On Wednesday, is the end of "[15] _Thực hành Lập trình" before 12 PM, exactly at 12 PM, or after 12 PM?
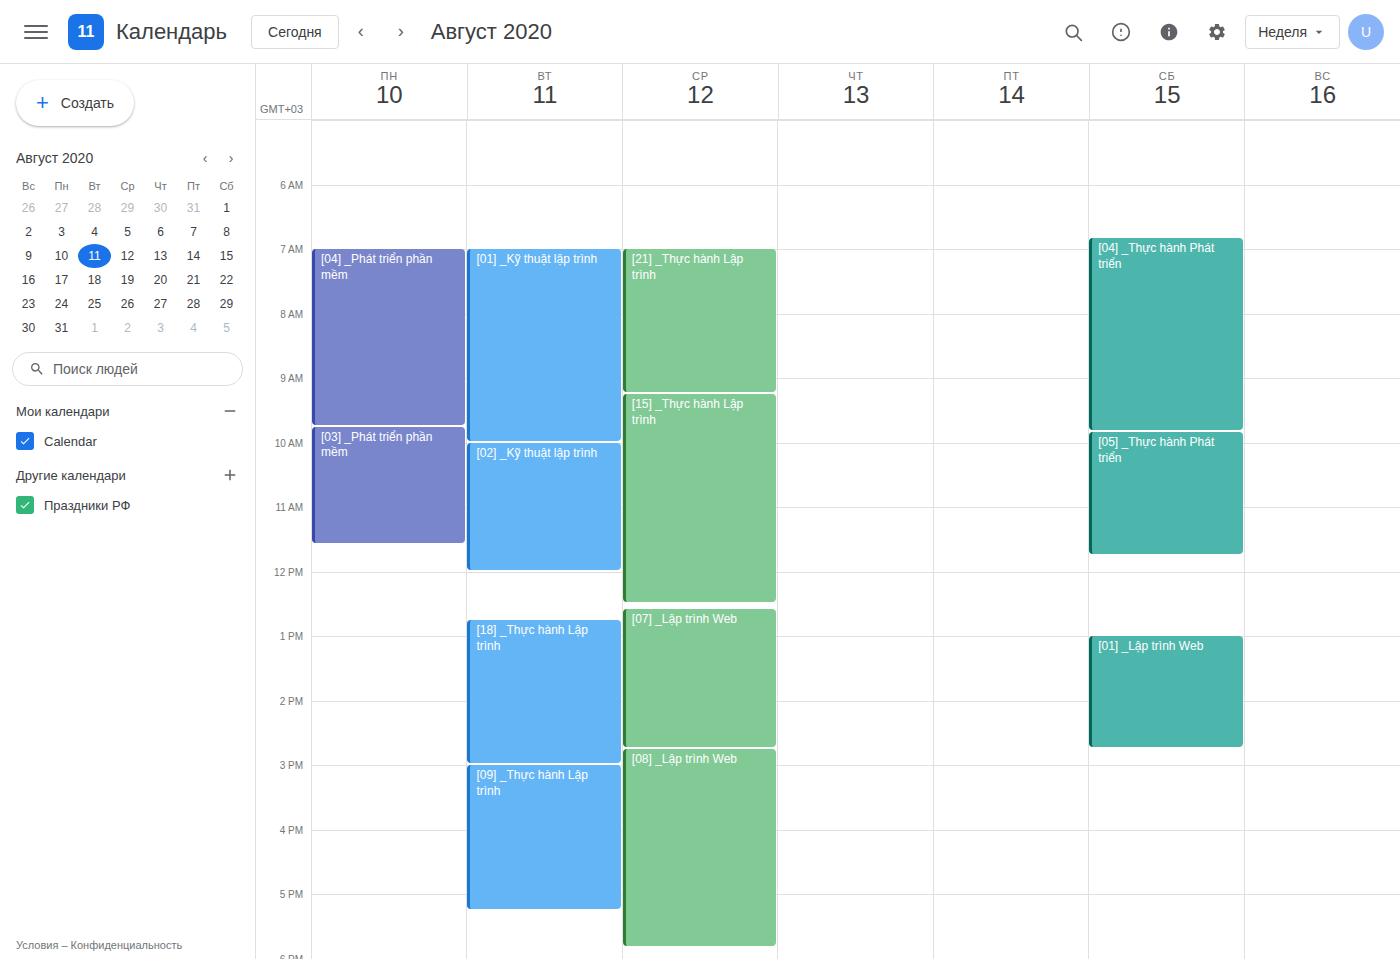
12:30 PM -- after 12 PM, 30 minutes below the 12 PM line.